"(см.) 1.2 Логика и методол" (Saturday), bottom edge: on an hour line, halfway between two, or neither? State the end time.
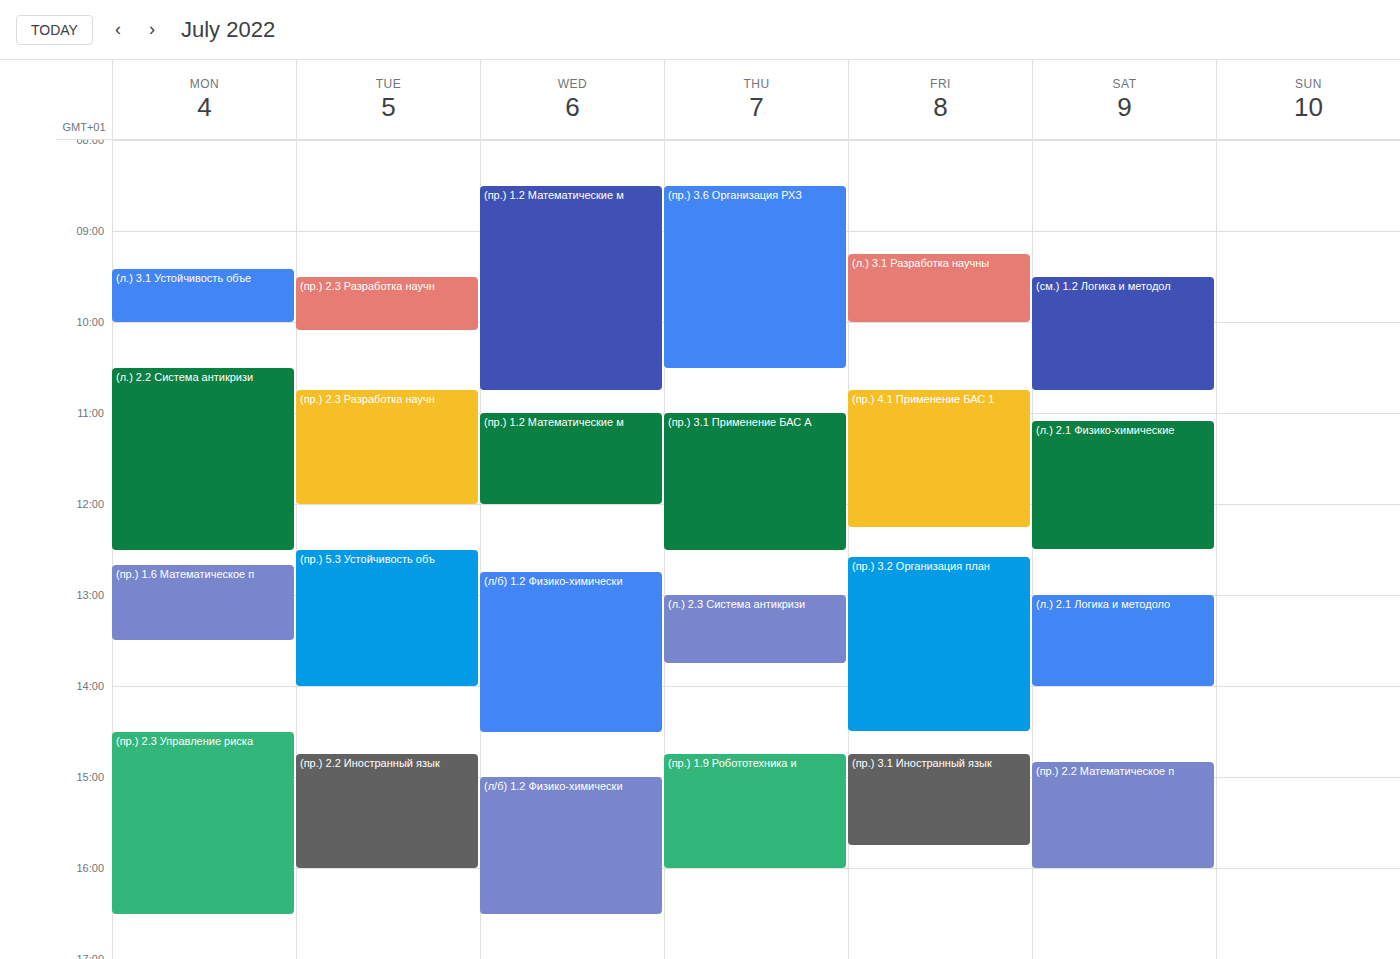
10:45 AM -- neither: three quarters of the way from the 10 AM line to the 11 AM line.